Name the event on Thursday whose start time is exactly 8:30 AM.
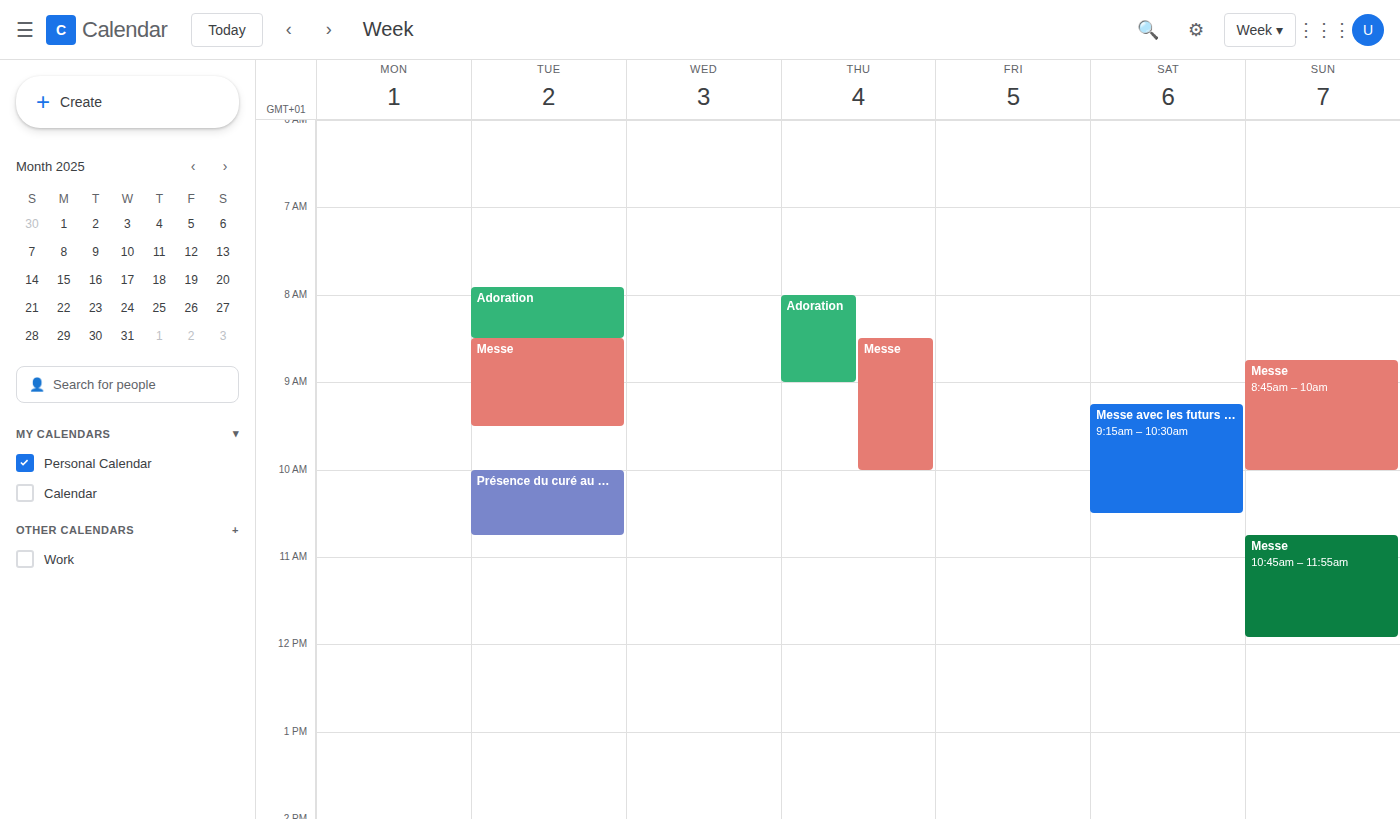
"Messe"